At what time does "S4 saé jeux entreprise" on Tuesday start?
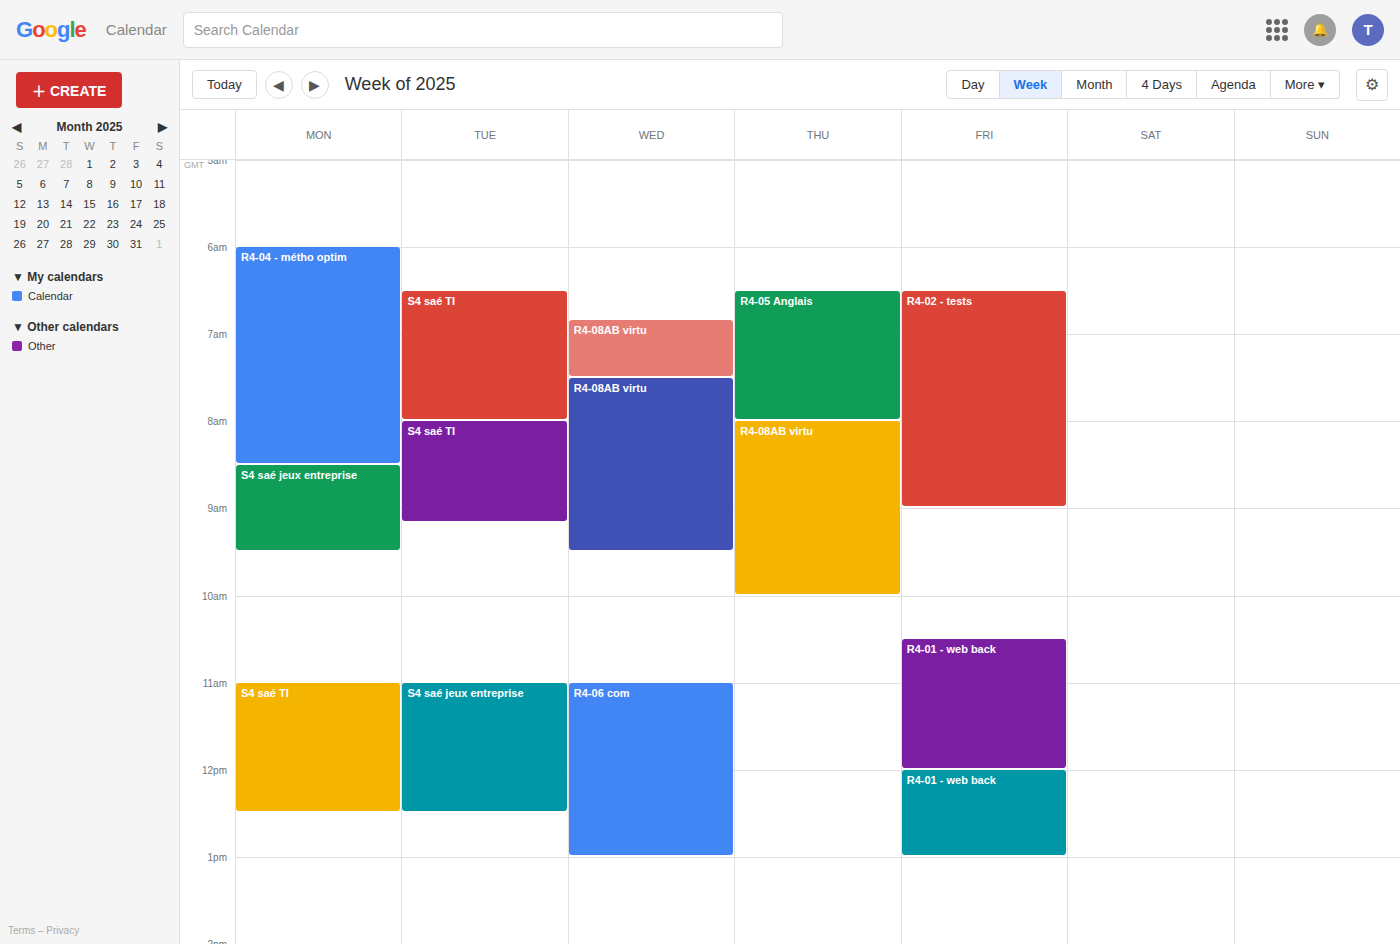
11:00 AM